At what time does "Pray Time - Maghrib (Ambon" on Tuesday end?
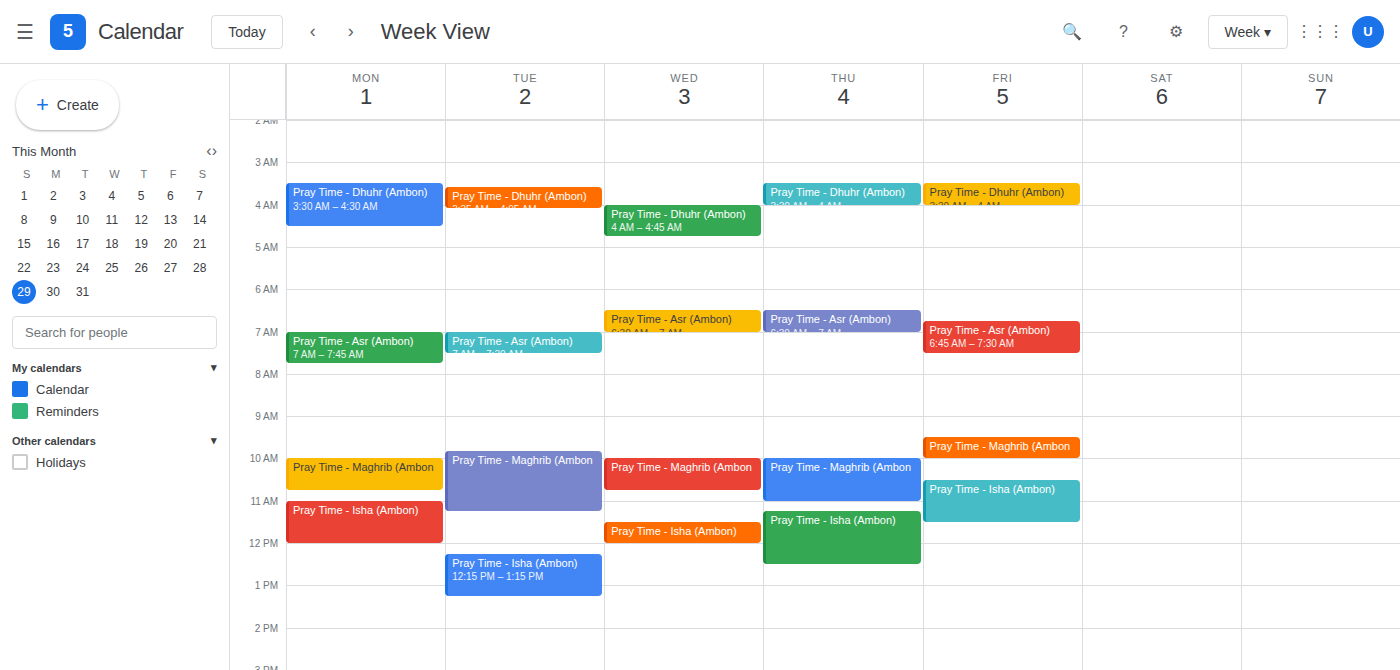
11:15 AM